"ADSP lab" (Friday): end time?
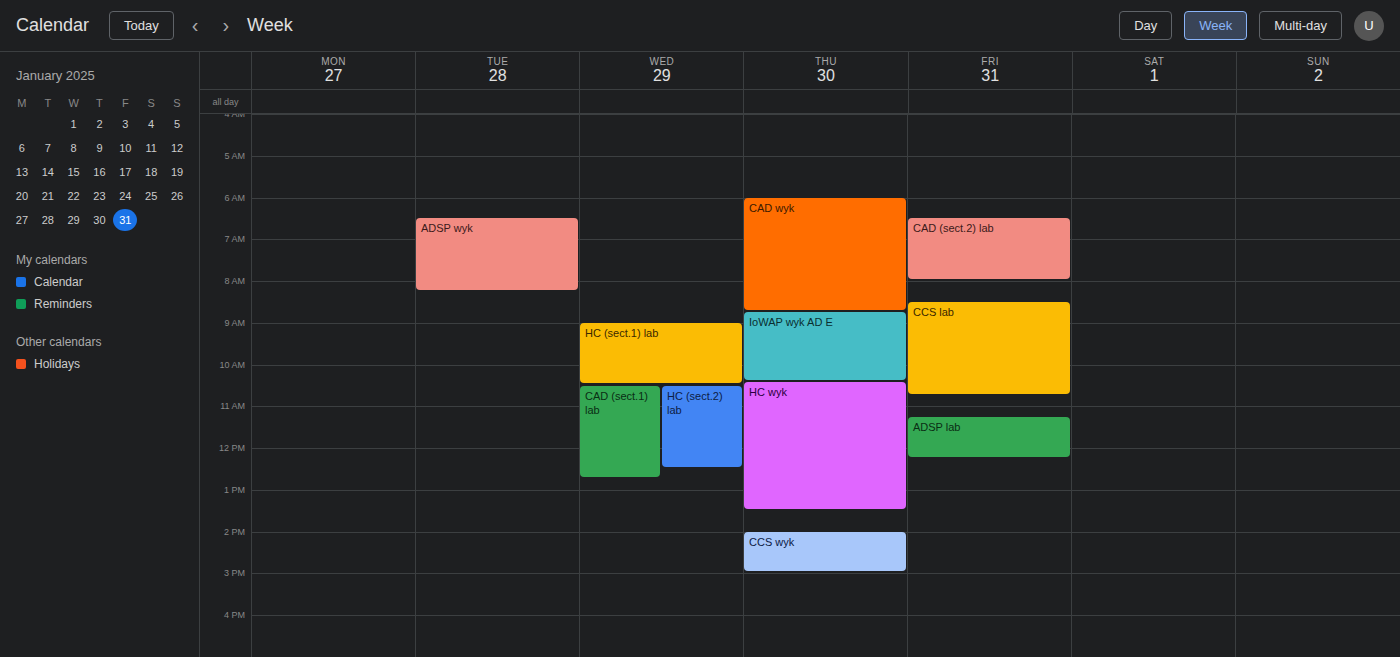
12:15 PM